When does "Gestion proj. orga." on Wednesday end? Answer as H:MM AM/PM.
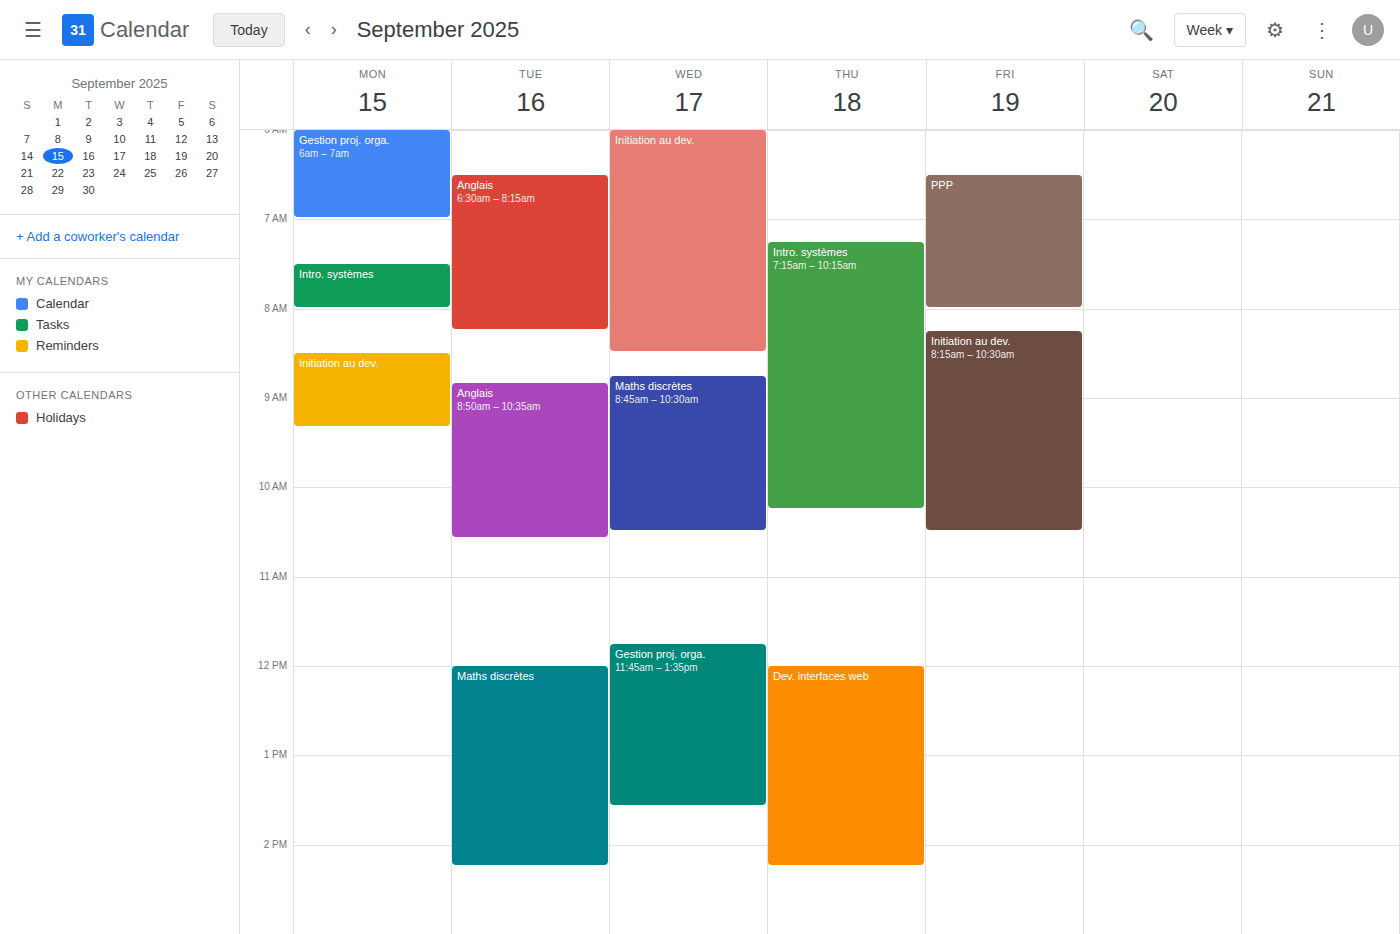
1:35 PM